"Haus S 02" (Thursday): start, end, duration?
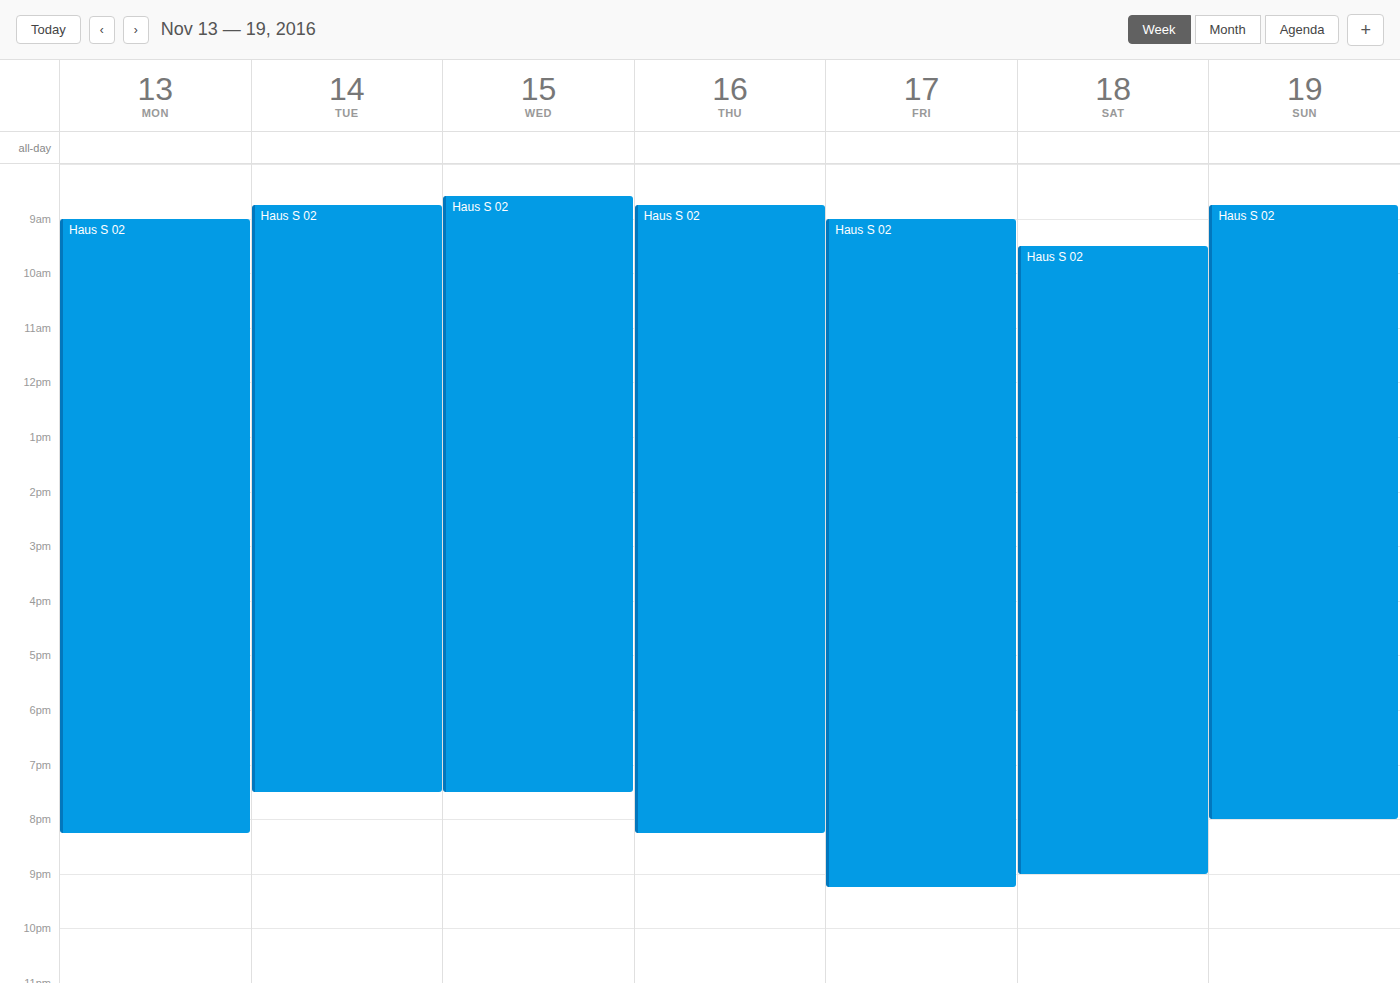
8:45 AM to 8:15 PM, 11 hours 30 minutes